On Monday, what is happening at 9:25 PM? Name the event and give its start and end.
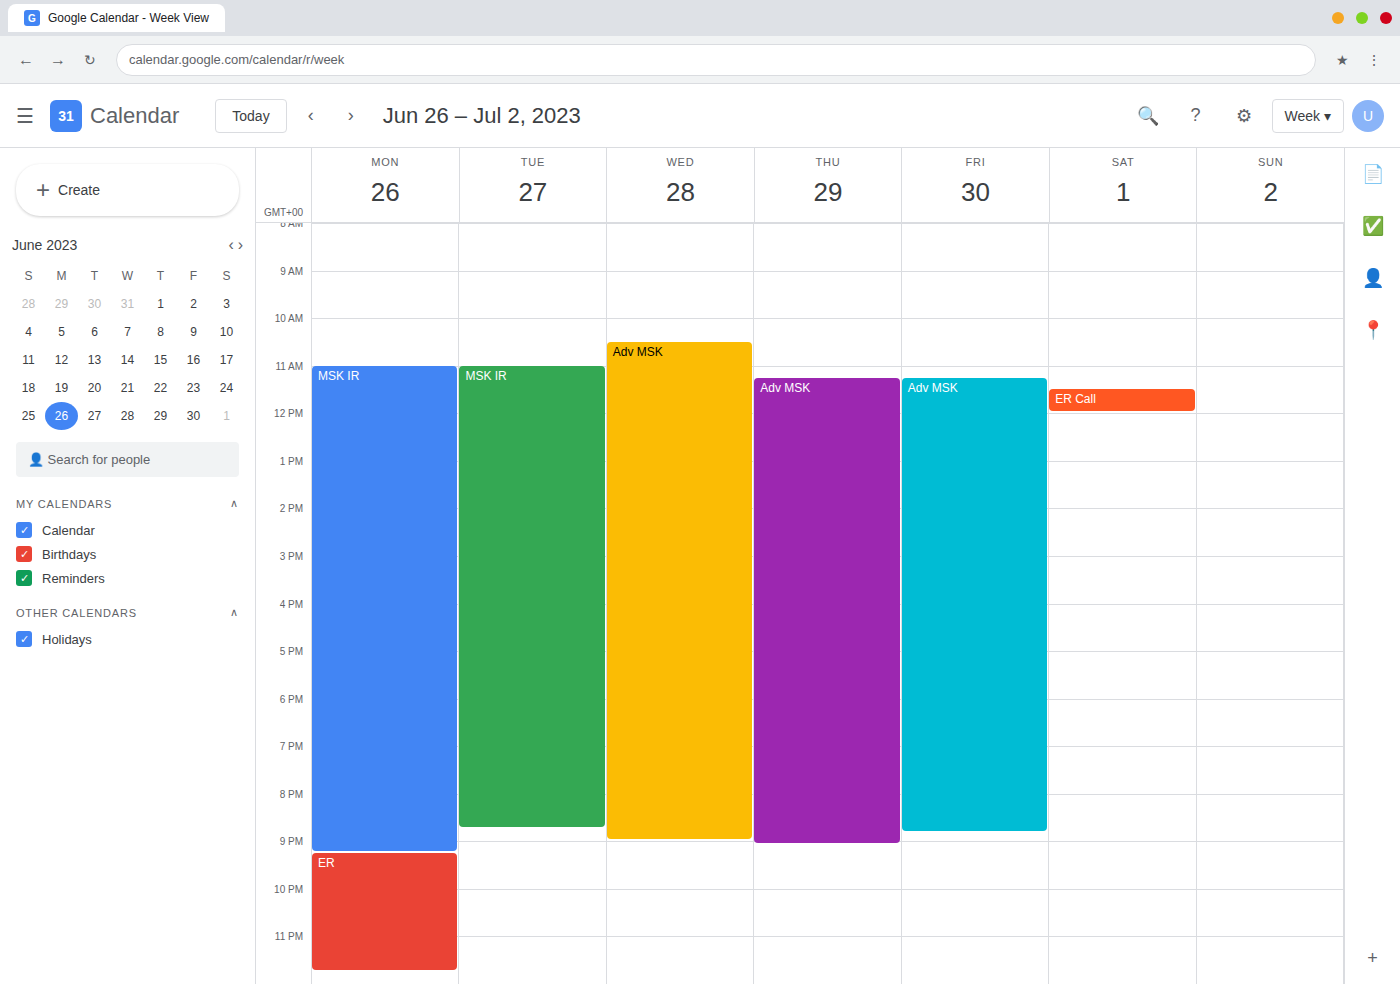
"ER", 9:15 PM to 11:45 PM